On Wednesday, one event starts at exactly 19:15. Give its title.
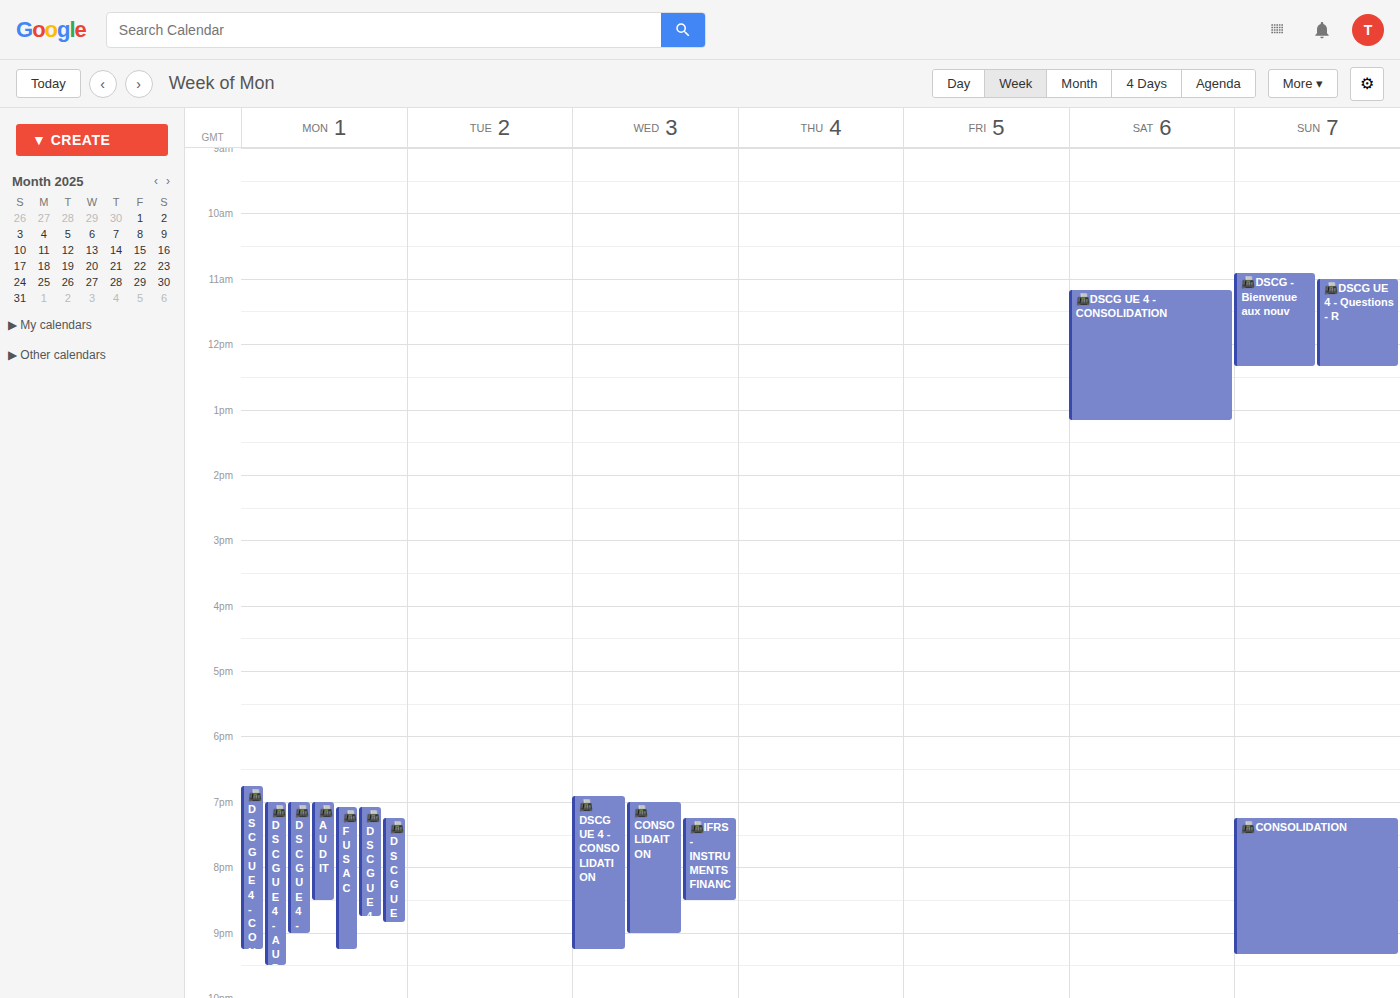
"📠IFRS - INSTRUMENTS FINANC"